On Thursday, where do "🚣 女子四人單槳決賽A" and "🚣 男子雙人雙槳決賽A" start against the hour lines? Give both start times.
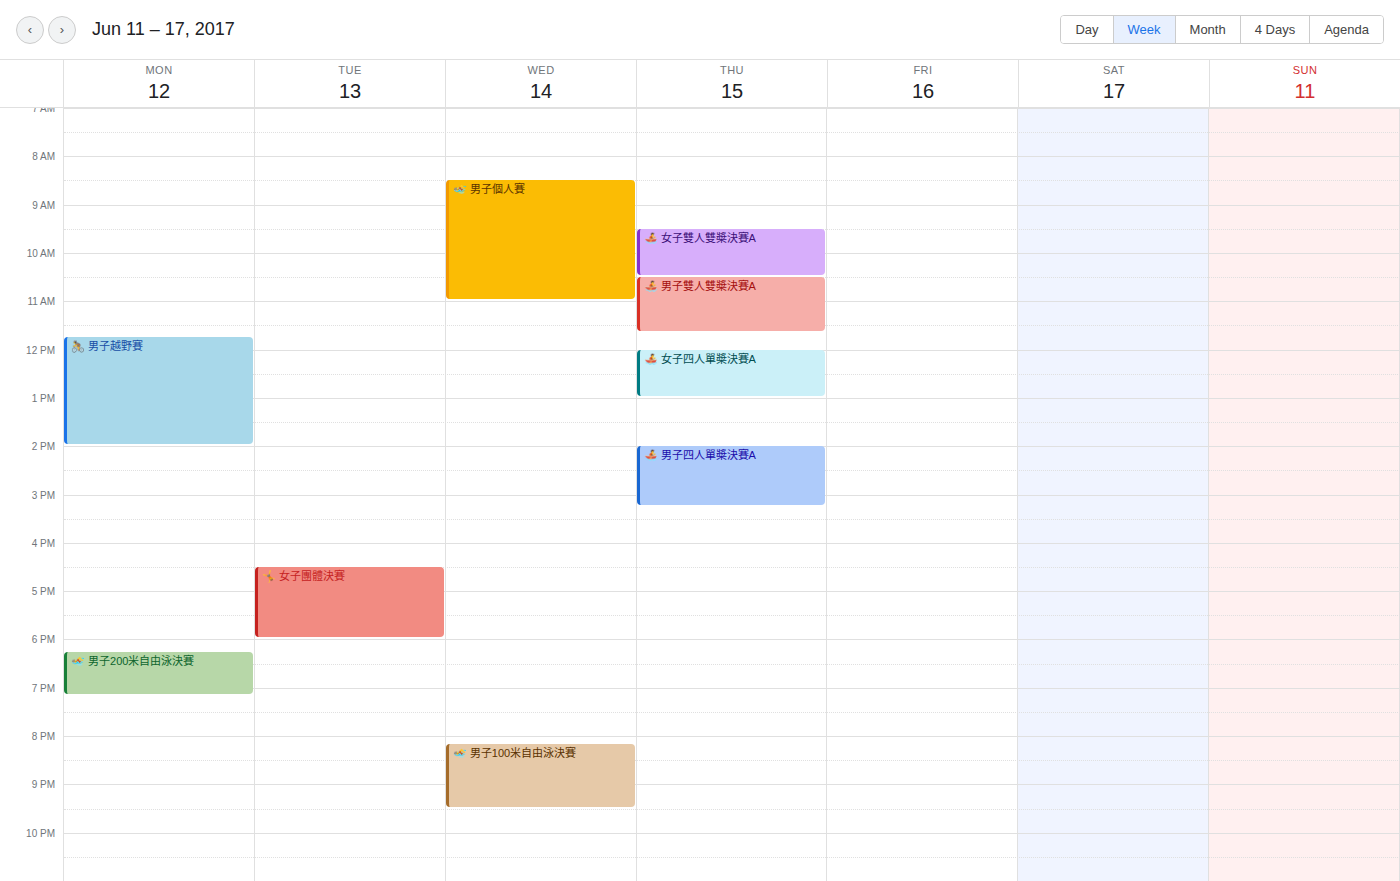
"🚣 女子四人單槳決賽A": 12:00 PM, exactly on the 12 PM line. "🚣 男子雙人雙槳決賽A": 10:30 AM, halfway between the 10 AM and 11 AM lines.